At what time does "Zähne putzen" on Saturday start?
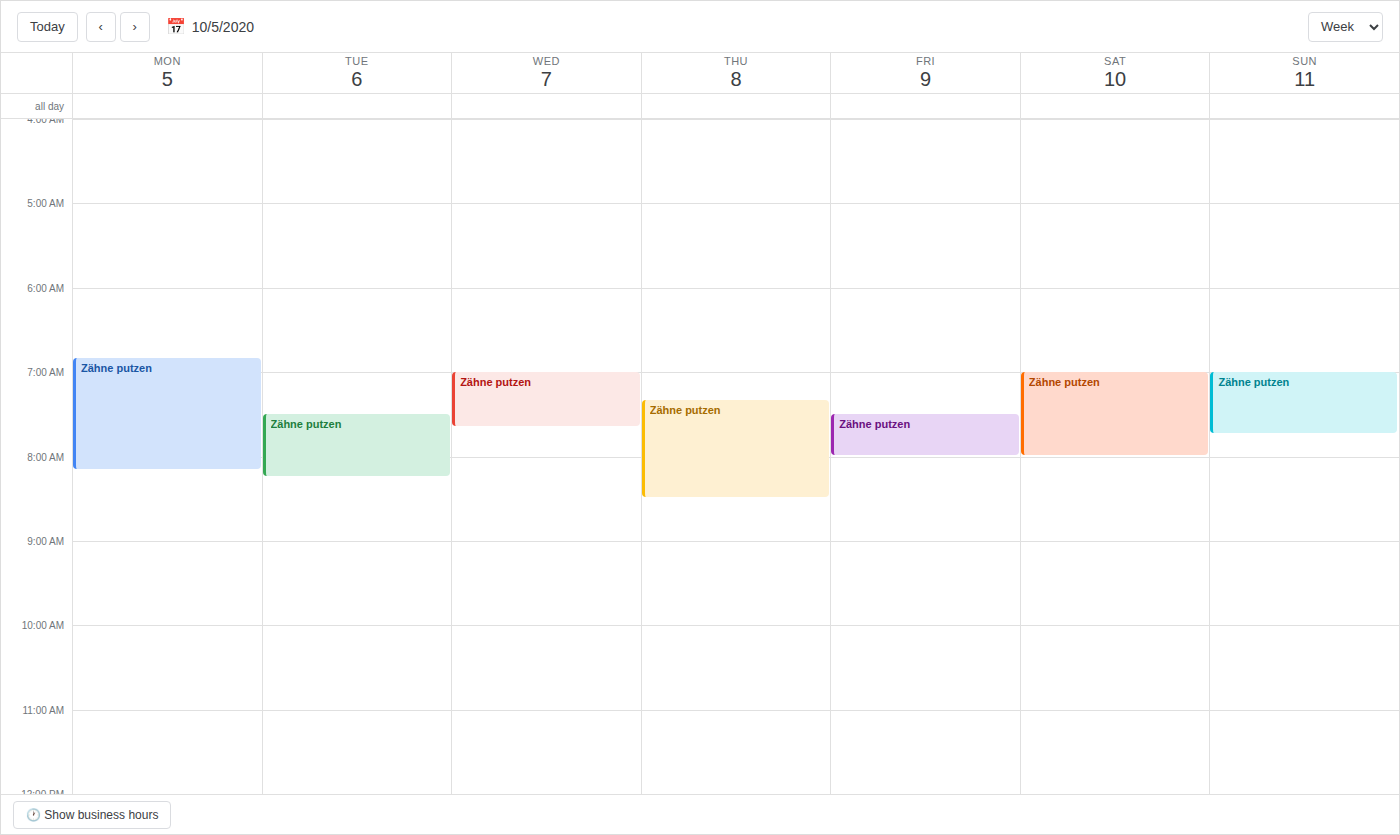
7:00 AM